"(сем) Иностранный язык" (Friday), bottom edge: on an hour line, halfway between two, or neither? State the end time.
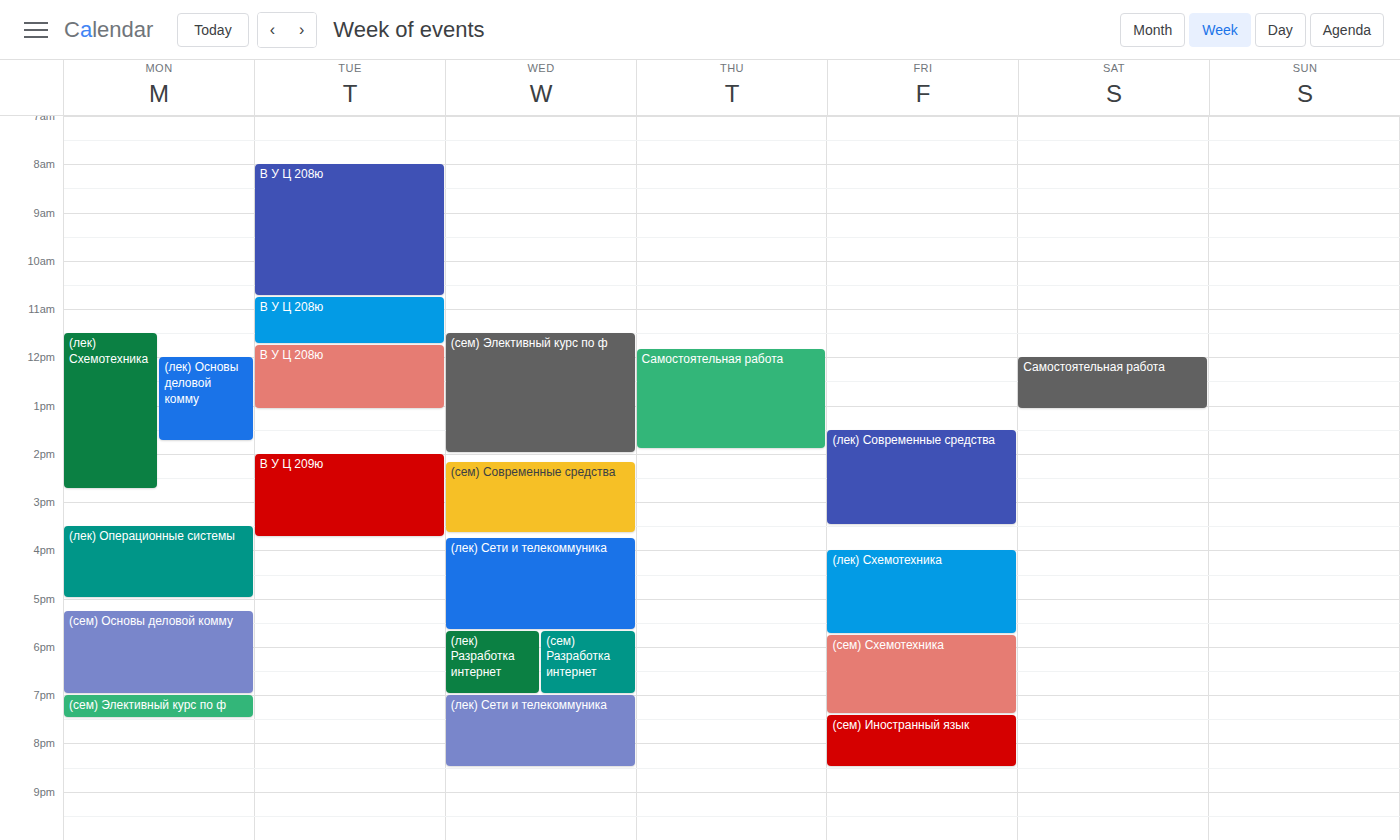
20:30 -- halfway between the 20:00 and 21:00 lines.